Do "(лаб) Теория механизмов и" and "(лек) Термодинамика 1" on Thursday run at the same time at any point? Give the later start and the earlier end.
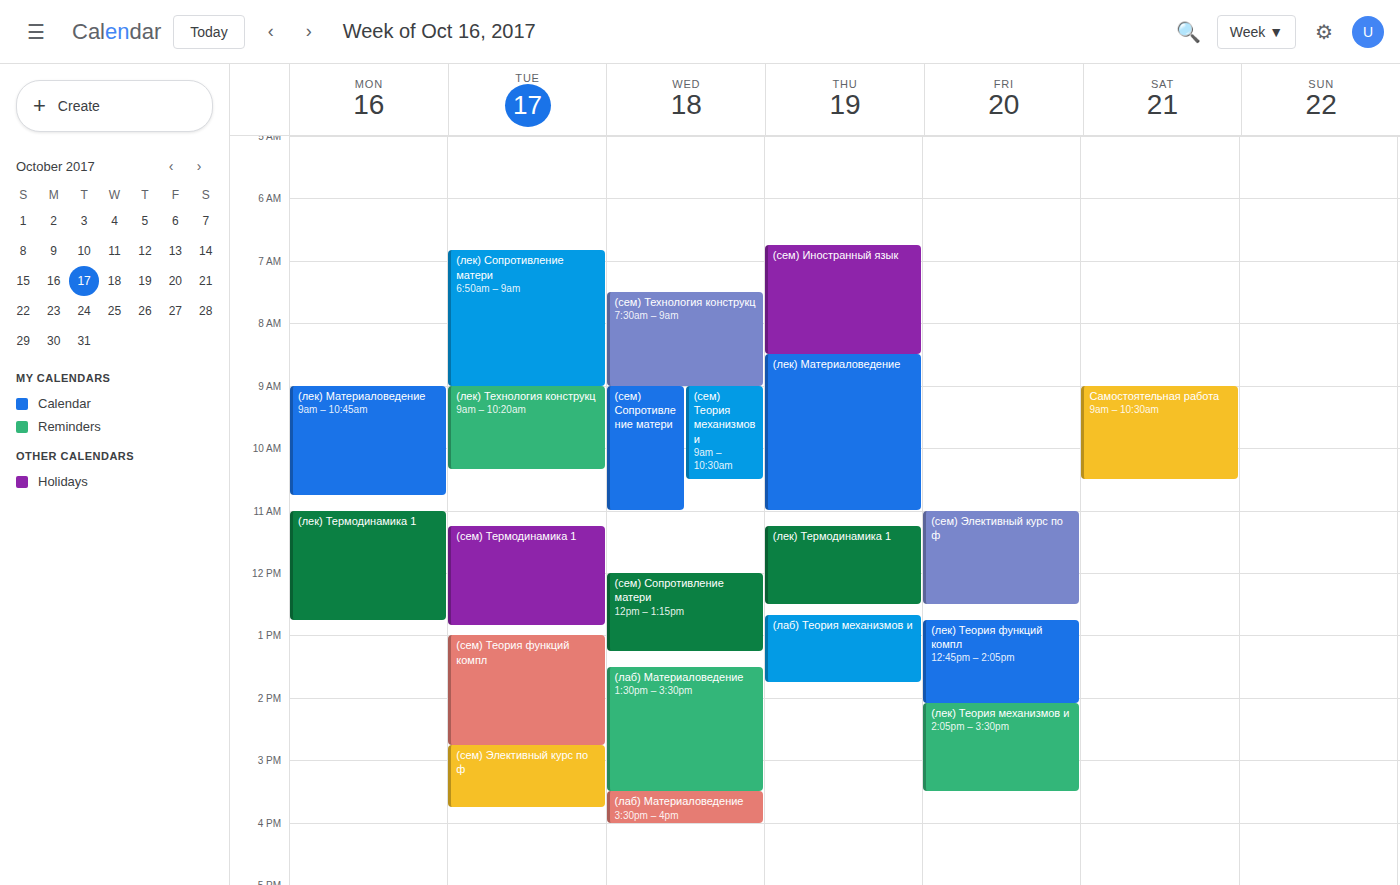
"(лек) Термодинамика 1" ends at 12:30 PM and "(лаб) Теория механизмов и" starts at 12:40 PM -- no overlap.